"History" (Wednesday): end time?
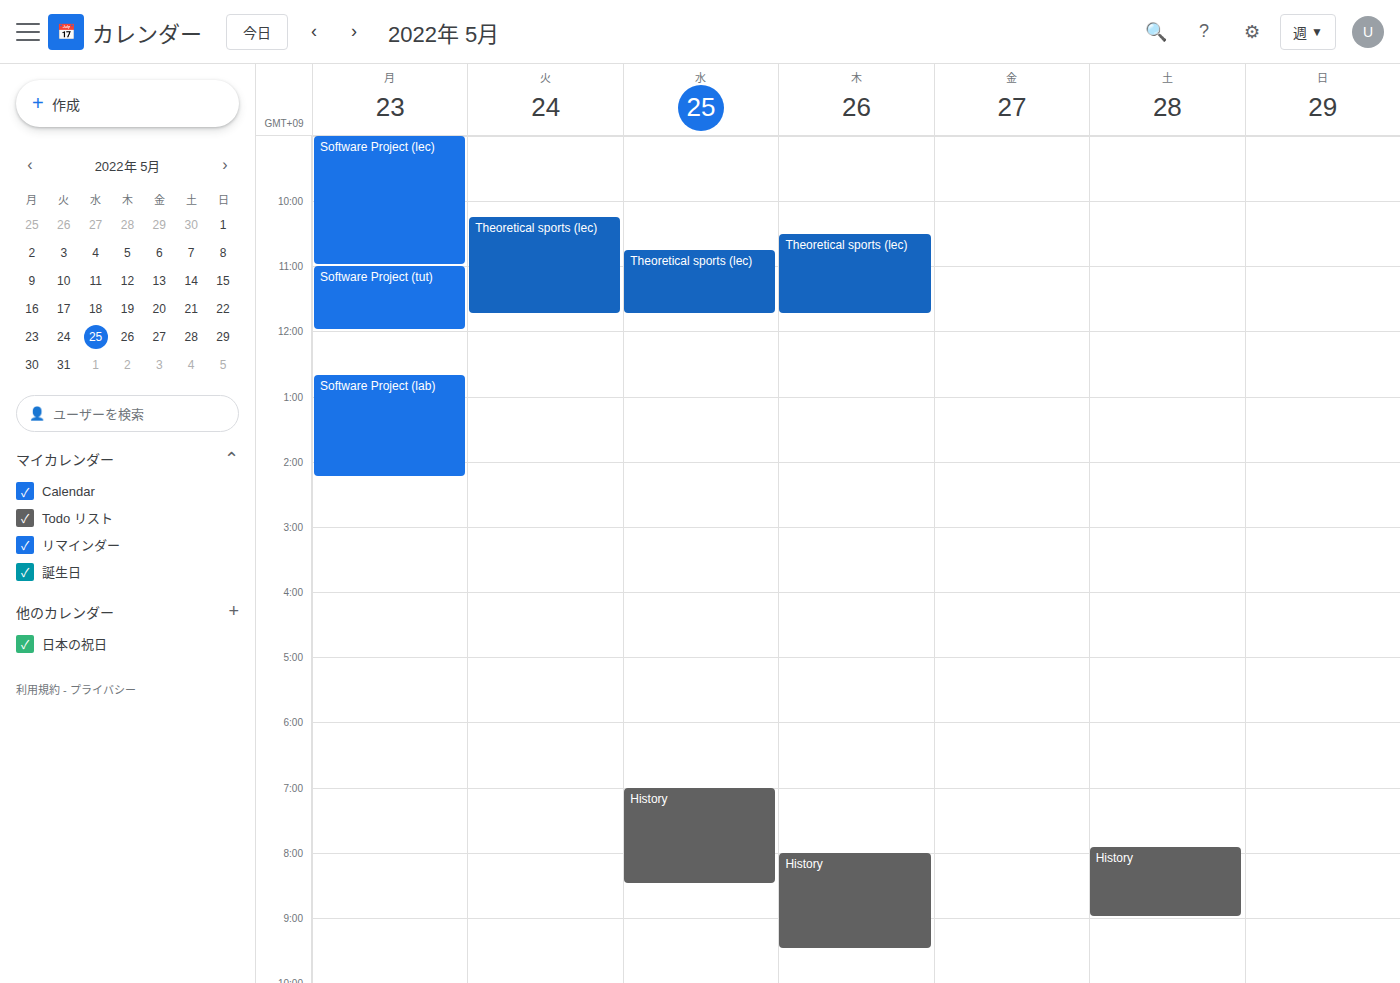
8:30 PM